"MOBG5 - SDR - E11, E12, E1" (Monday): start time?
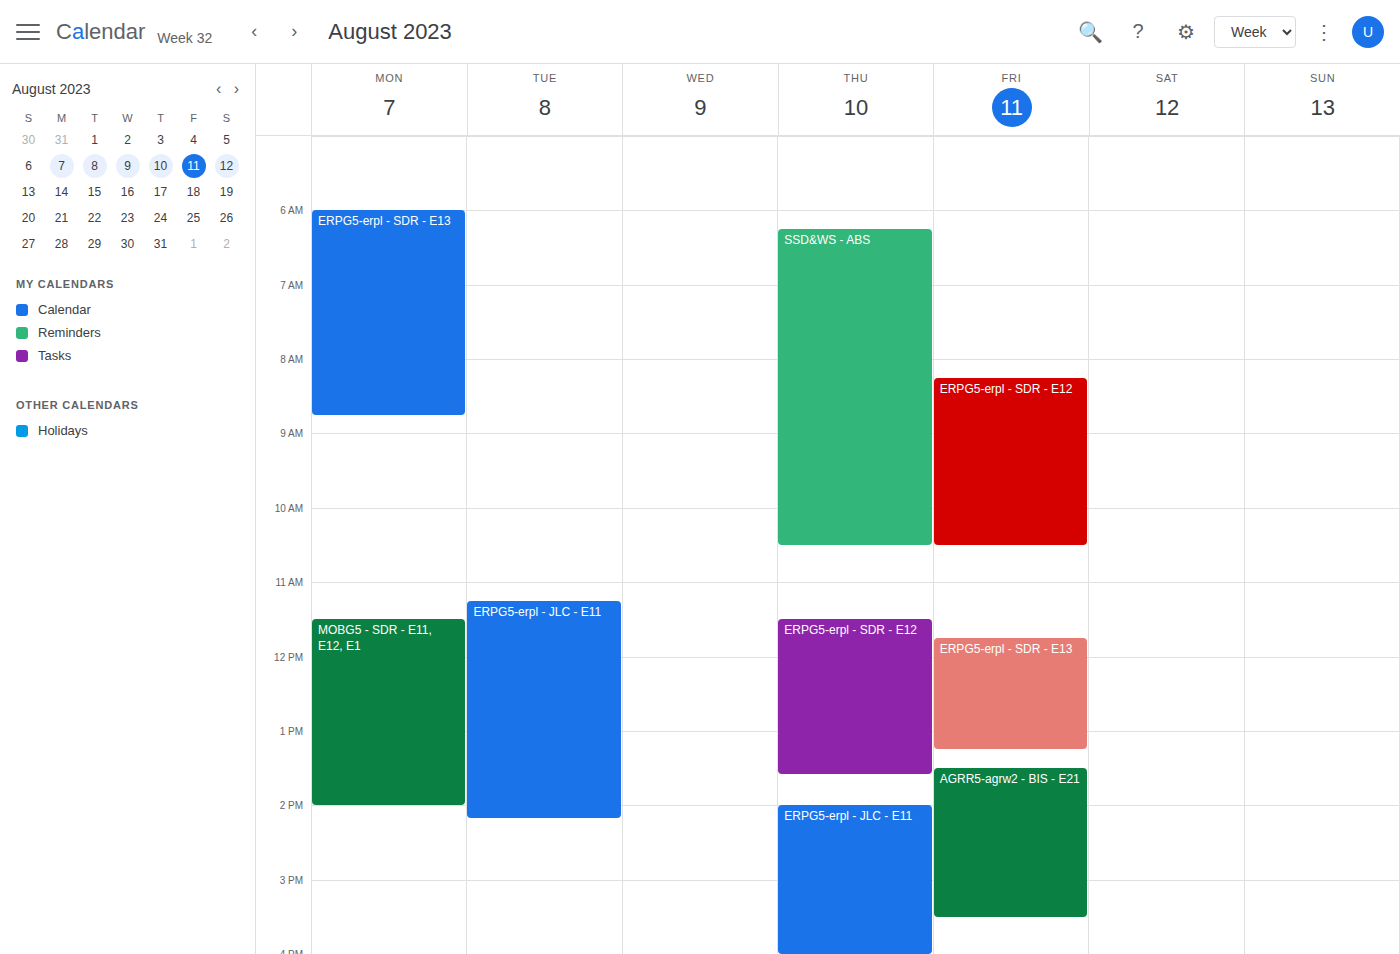
11:30 AM